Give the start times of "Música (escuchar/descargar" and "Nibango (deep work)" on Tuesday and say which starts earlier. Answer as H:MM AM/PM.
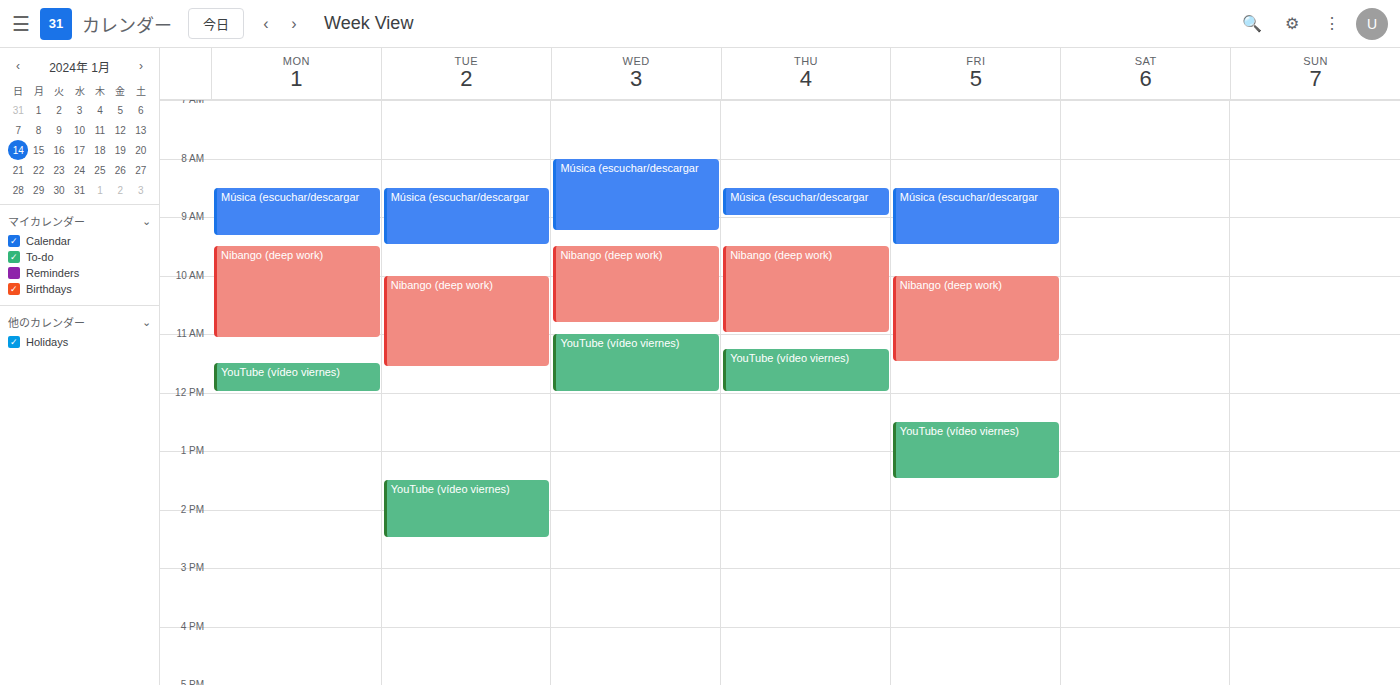
"Música (escuchar/descargar" 8:30 AM; "Nibango (deep work)" 10:00 AM.